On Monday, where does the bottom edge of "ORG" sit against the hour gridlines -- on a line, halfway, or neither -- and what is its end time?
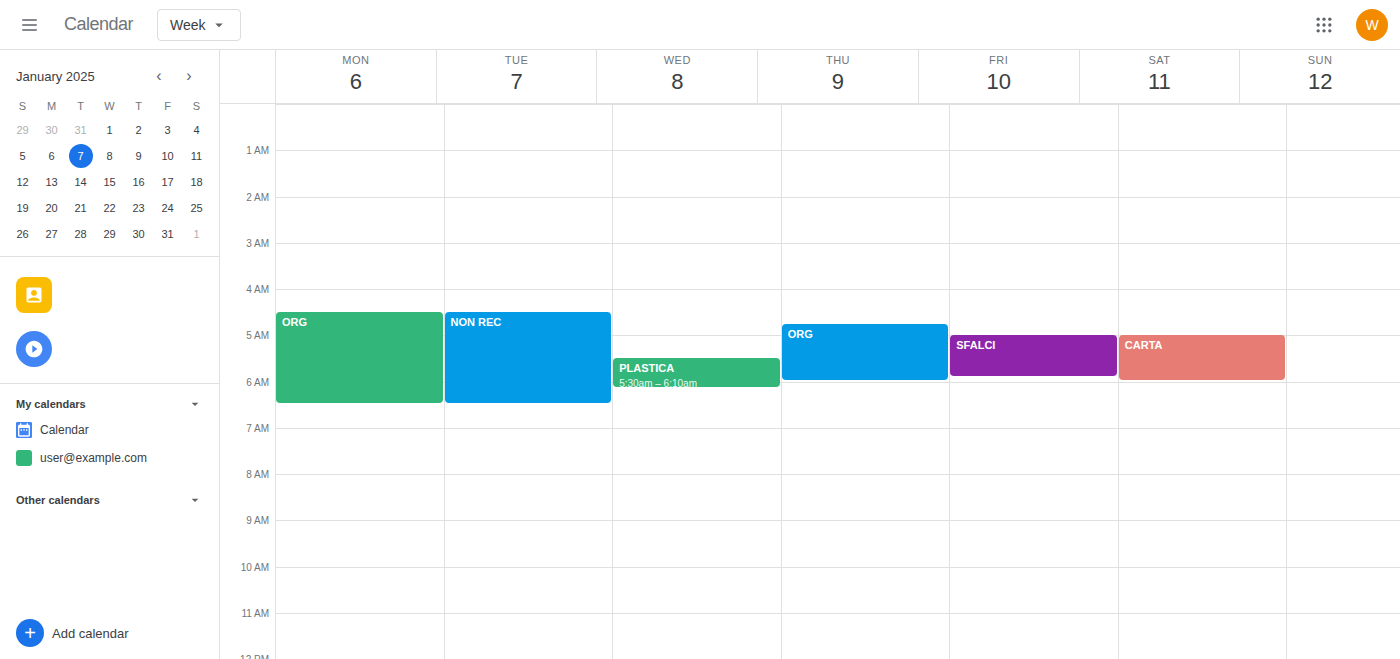
6:30 AM -- halfway between the 6 AM and 7 AM lines.